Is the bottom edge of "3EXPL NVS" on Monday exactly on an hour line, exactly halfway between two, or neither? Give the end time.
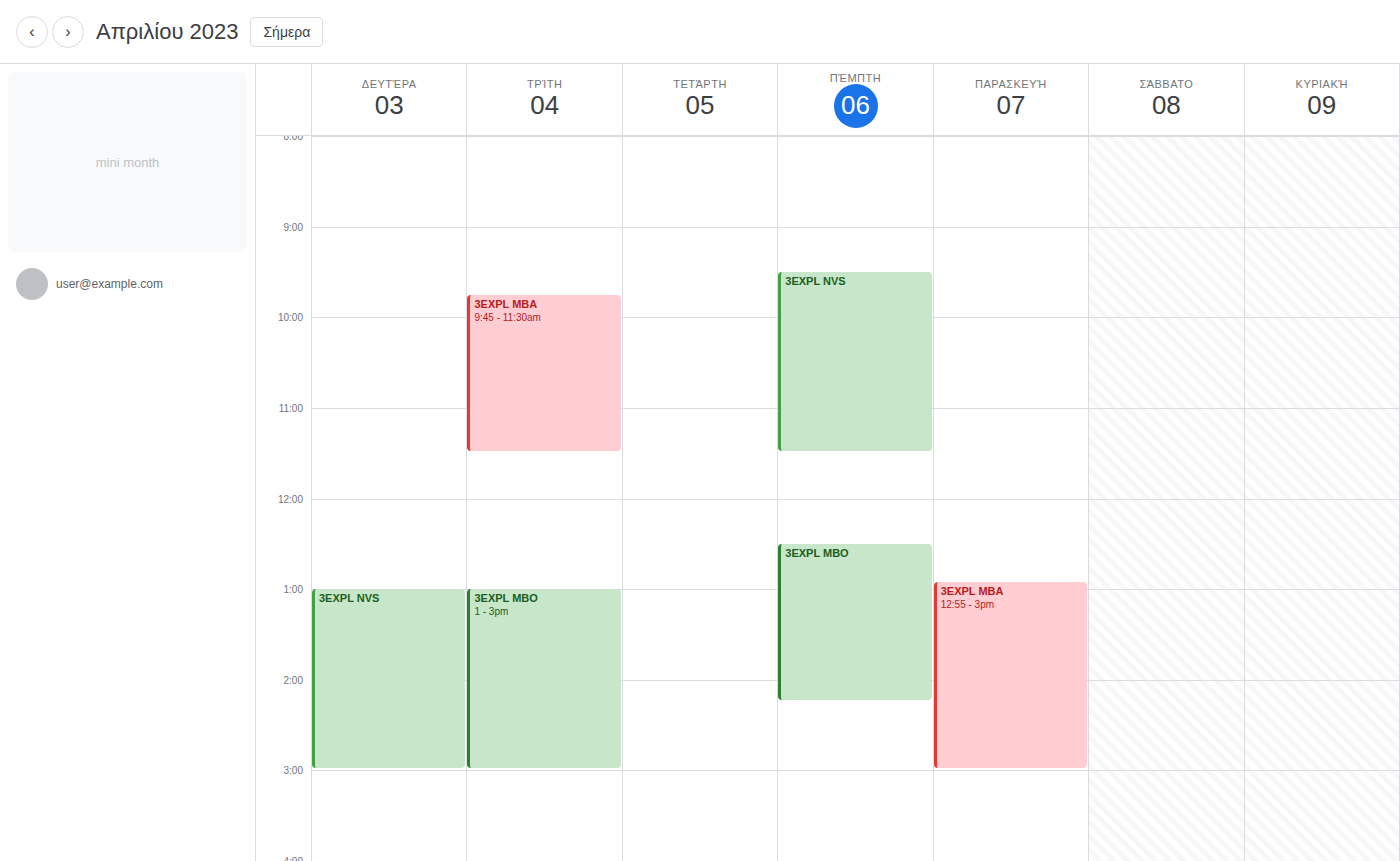
3:00 PM -- exactly on the 3 PM line.